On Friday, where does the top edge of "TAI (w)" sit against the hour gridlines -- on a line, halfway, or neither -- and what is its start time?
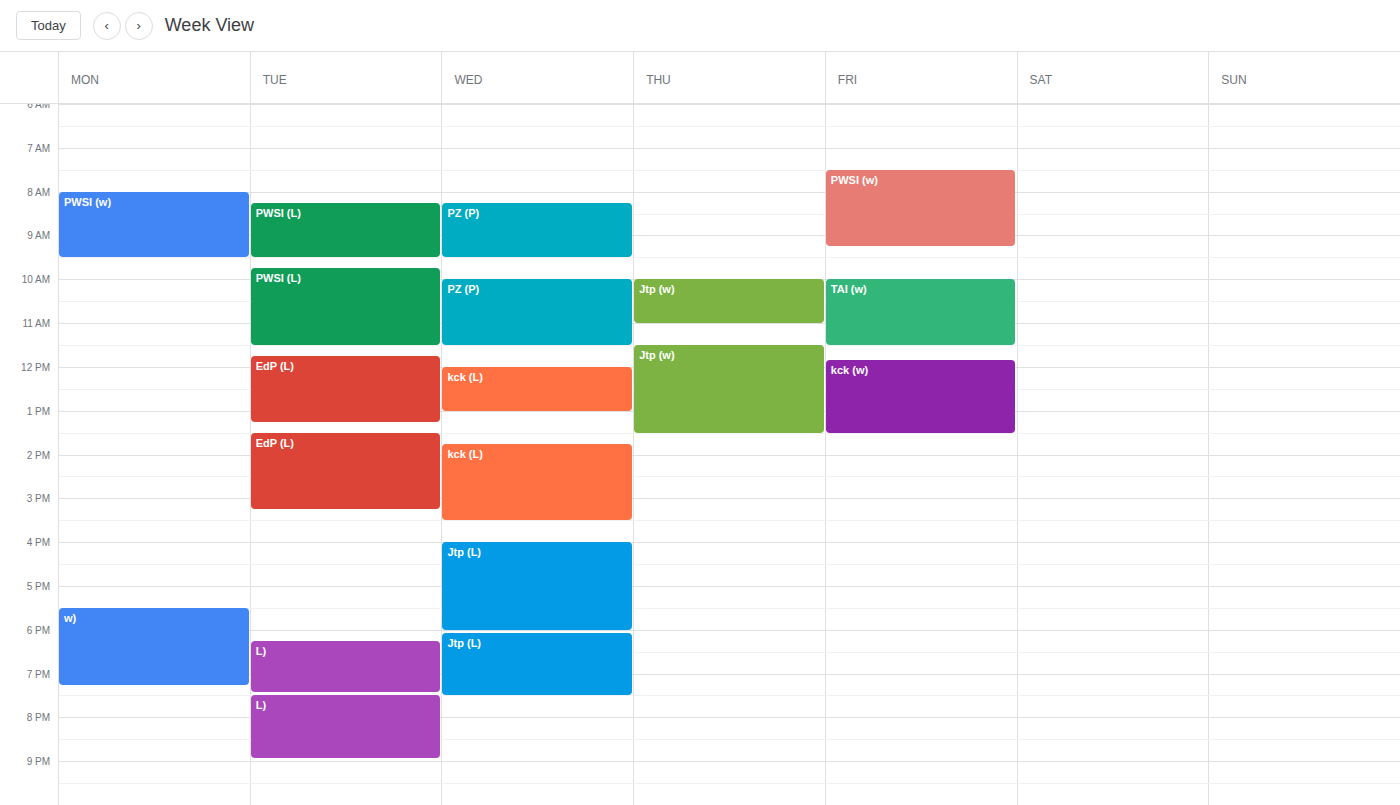
10:00 AM -- exactly on the 10 AM line.